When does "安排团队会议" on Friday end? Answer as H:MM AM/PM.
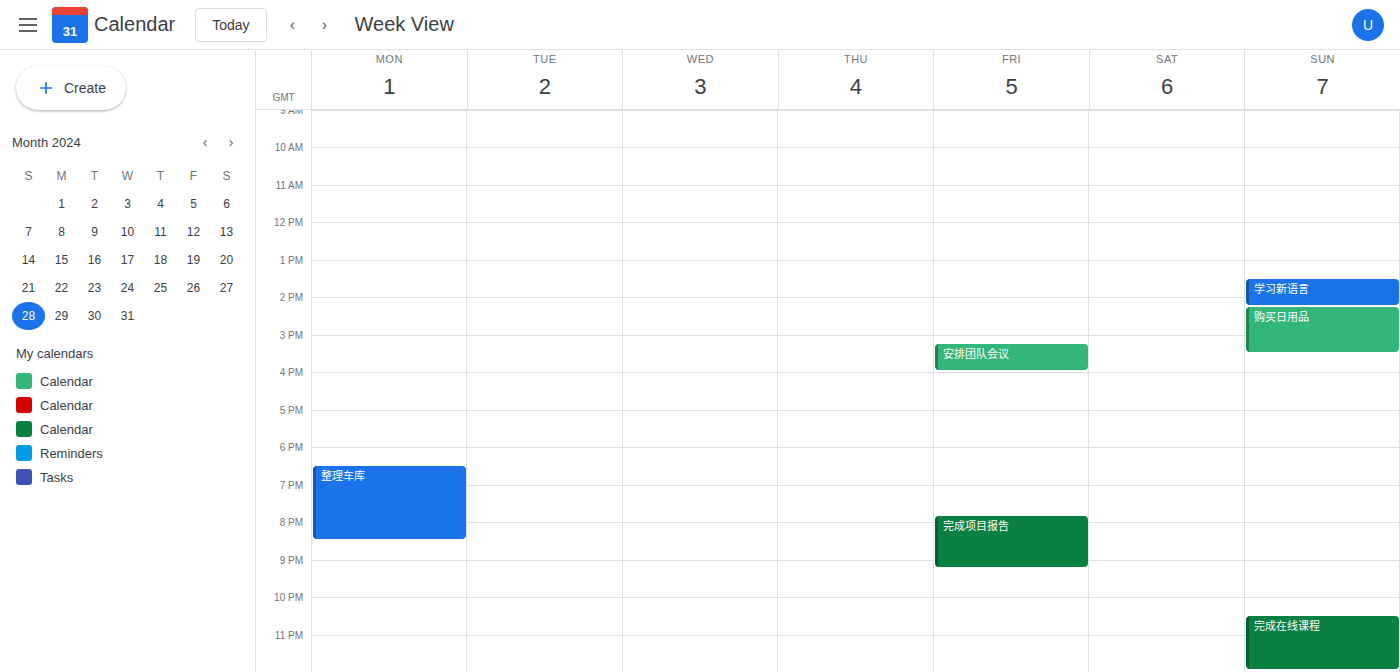
4:00 PM